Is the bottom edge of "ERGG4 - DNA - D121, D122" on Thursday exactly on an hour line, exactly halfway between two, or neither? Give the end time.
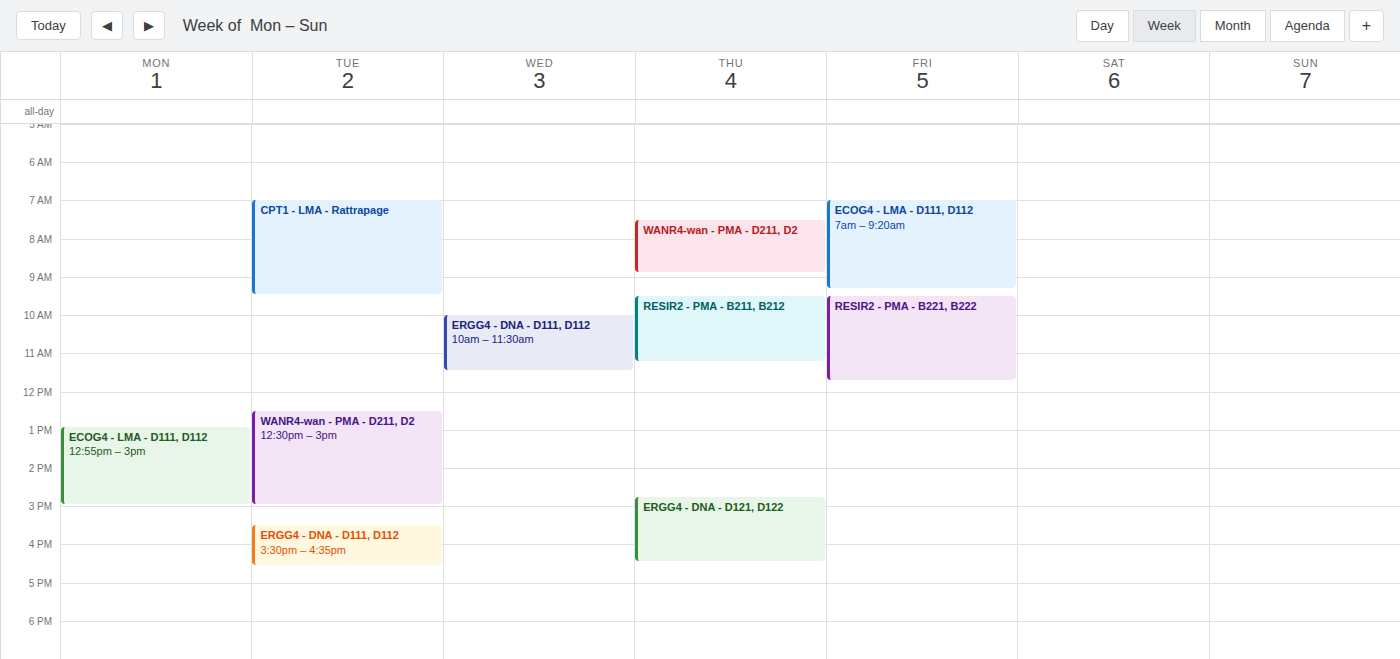
16:30 -- halfway between the 16:00 and 17:00 lines.